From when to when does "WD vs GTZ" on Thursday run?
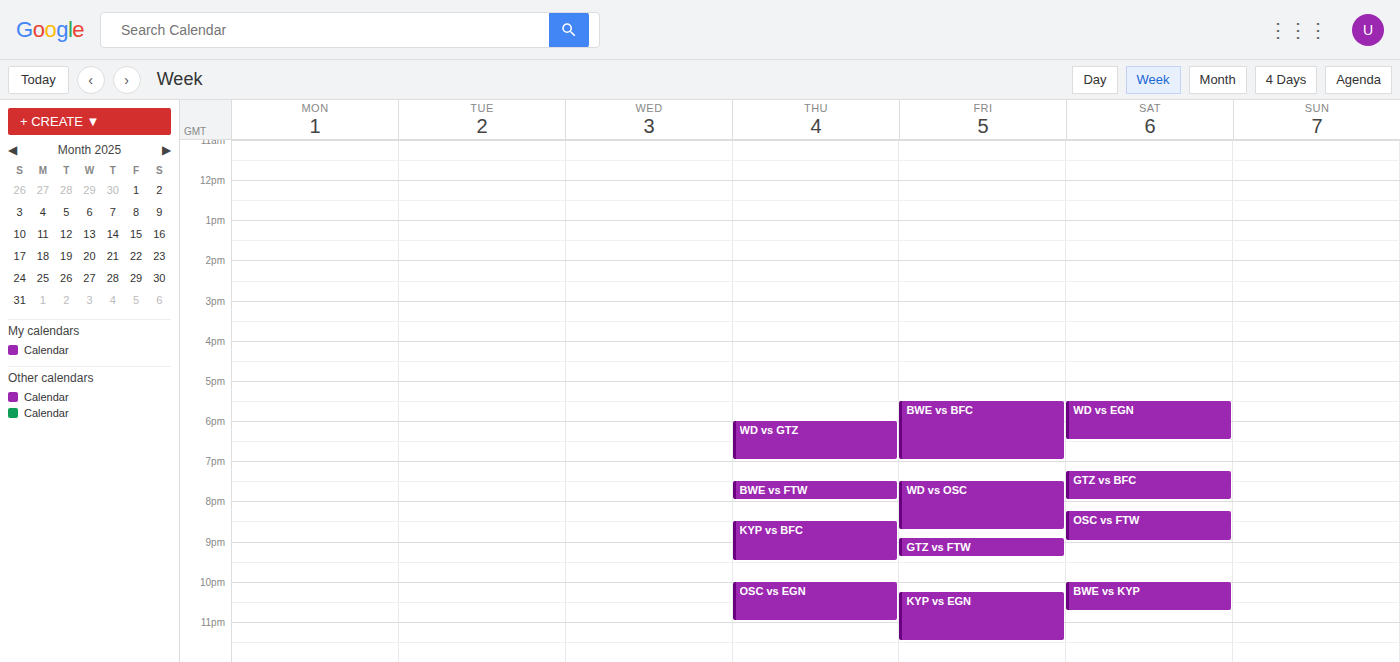
6:00 PM to 7:00 PM